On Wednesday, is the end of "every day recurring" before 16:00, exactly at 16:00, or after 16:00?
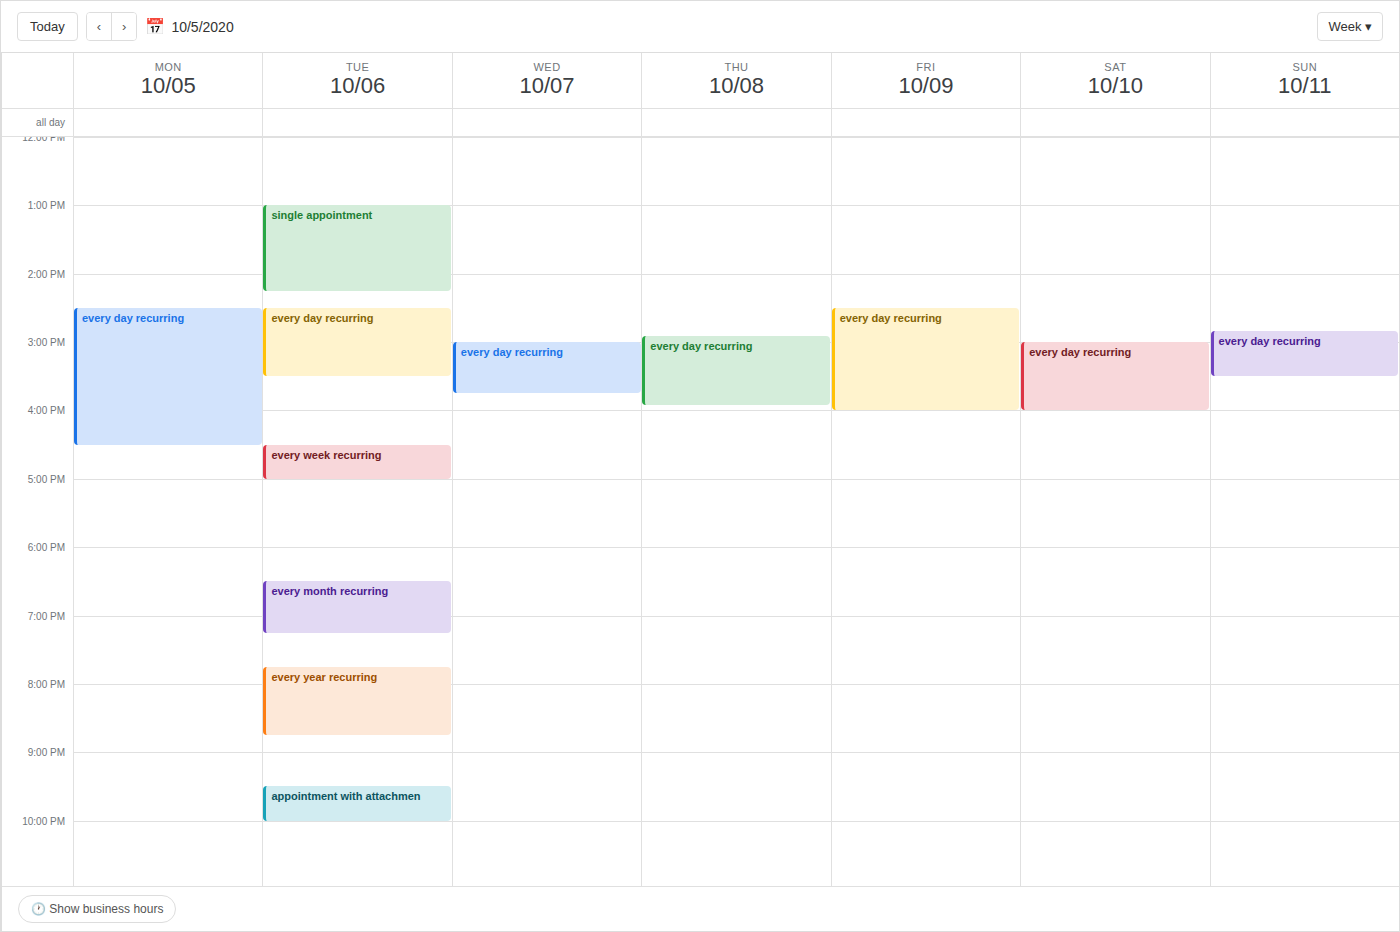
15:45 -- before 16:00, 15 minutes above the 16:00 line.